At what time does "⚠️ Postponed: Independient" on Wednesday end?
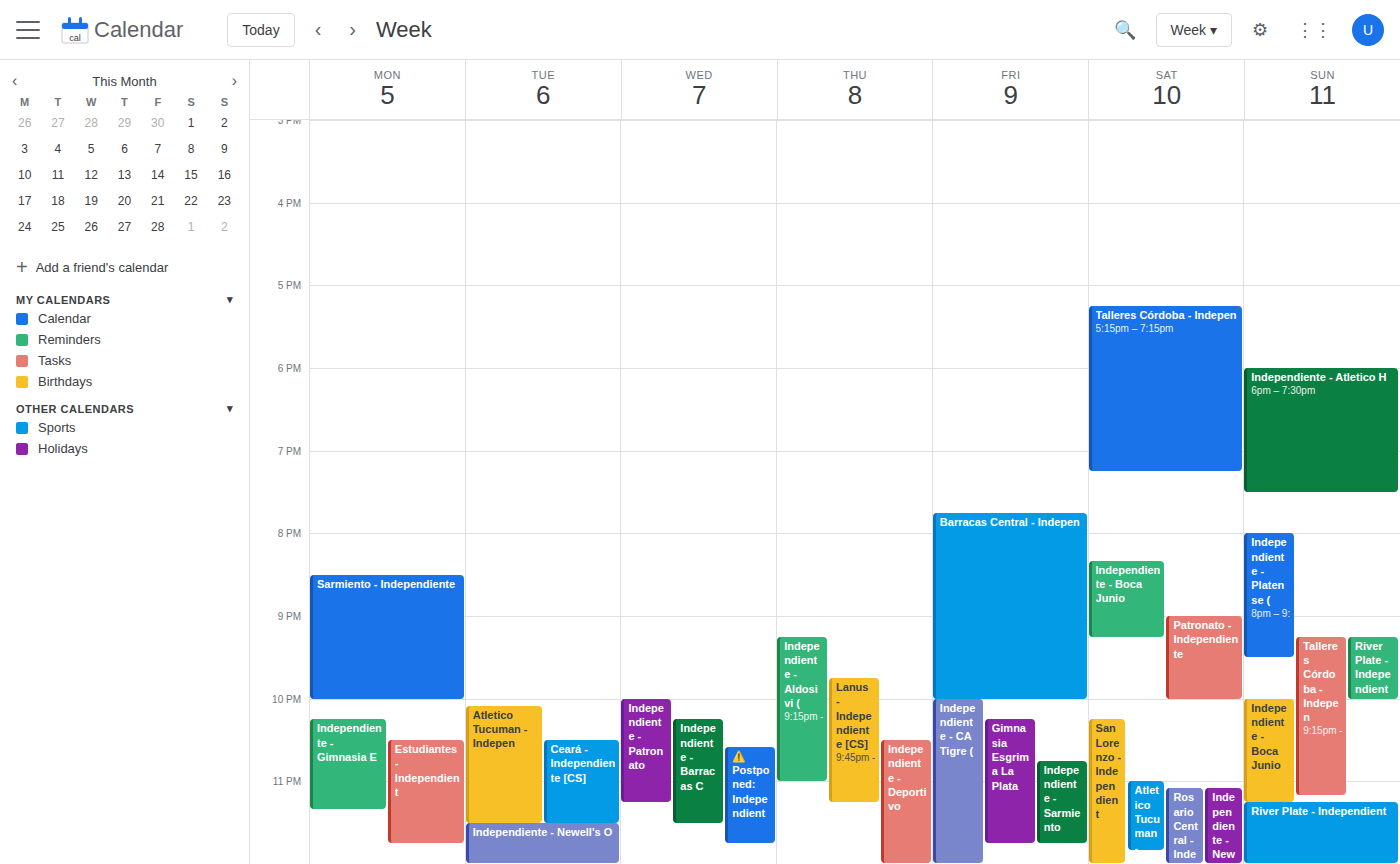
11:45 PM